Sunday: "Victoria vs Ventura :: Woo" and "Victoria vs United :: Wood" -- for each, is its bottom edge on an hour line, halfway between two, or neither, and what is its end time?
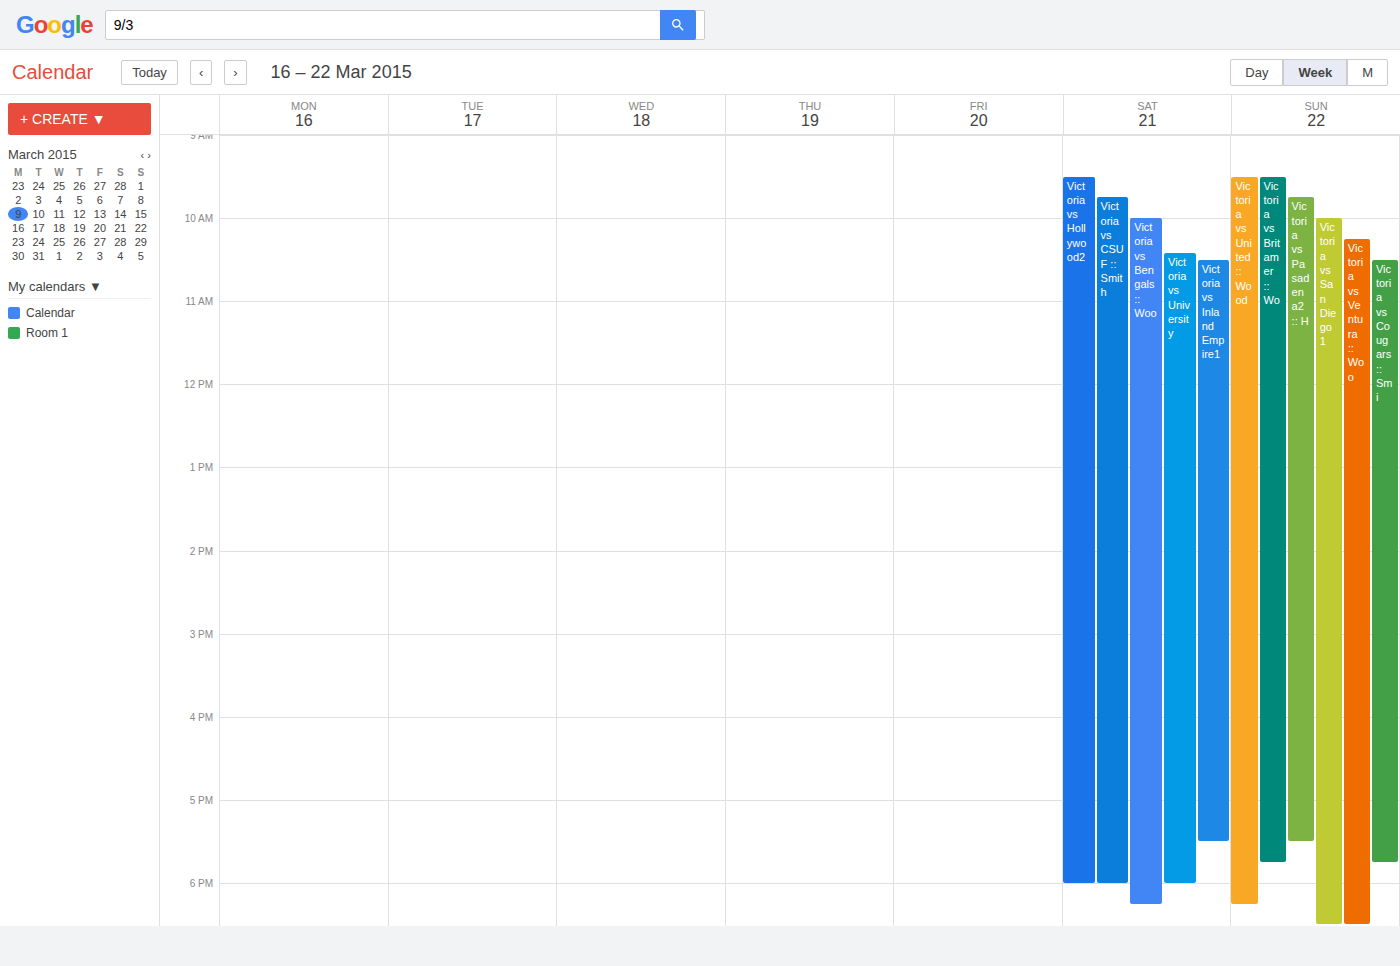
"Victoria vs Ventura :: Woo": 6:30 PM, halfway between the 6 PM and 7 PM lines. "Victoria vs United :: Wood": 6:15 PM, neither: a quarter of the way from the 6 PM line to the 7 PM line.